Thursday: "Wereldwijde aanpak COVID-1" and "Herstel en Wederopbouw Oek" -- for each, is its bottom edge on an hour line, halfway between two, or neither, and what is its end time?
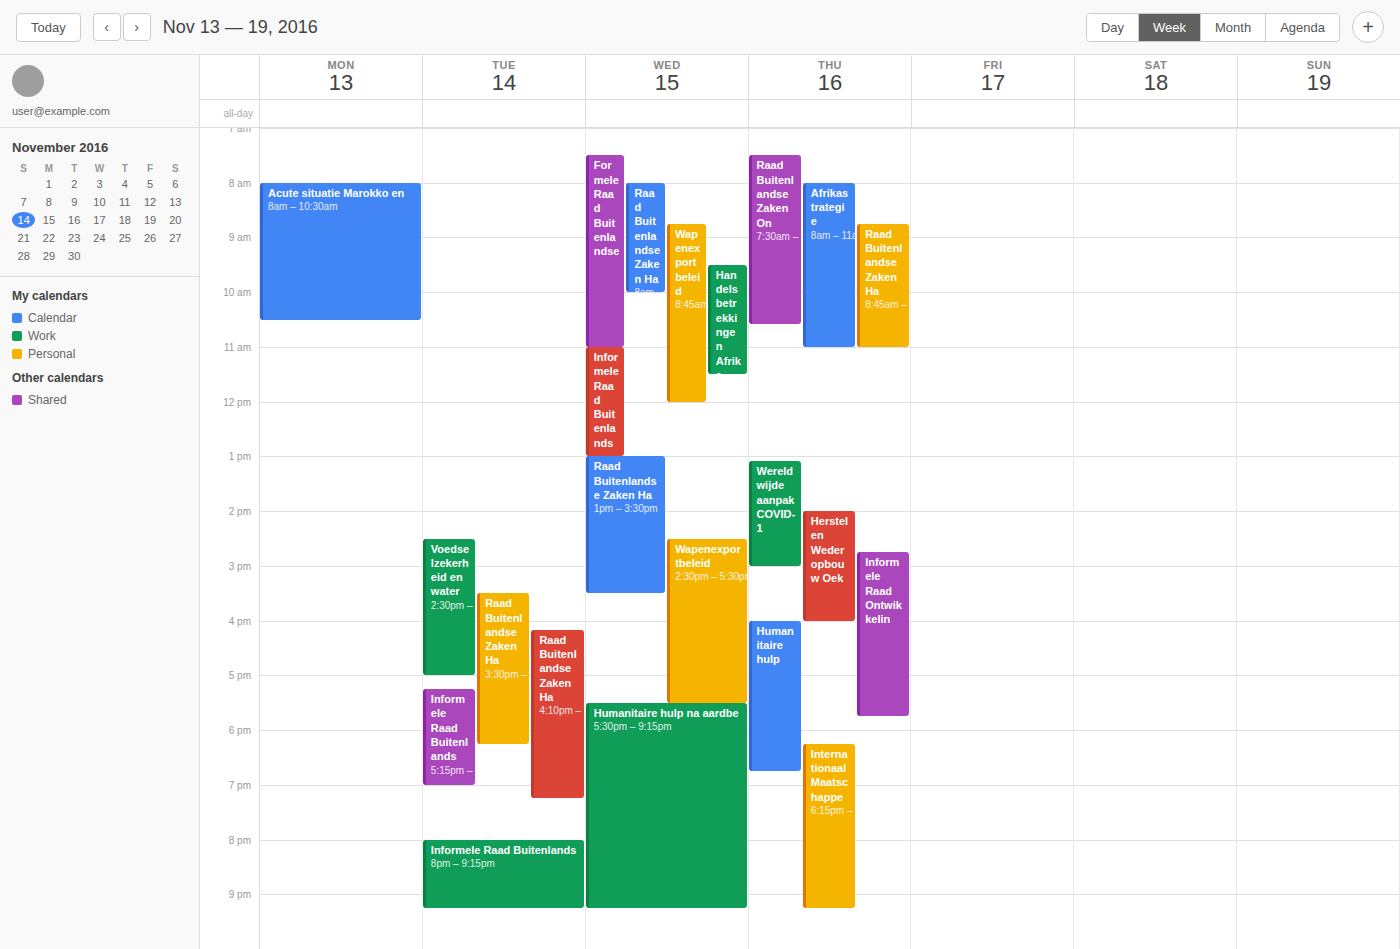
"Wereldwijde aanpak COVID-1": 15:00, exactly on the 15:00 line. "Herstel en Wederopbouw Oek": 16:00, exactly on the 16:00 line.